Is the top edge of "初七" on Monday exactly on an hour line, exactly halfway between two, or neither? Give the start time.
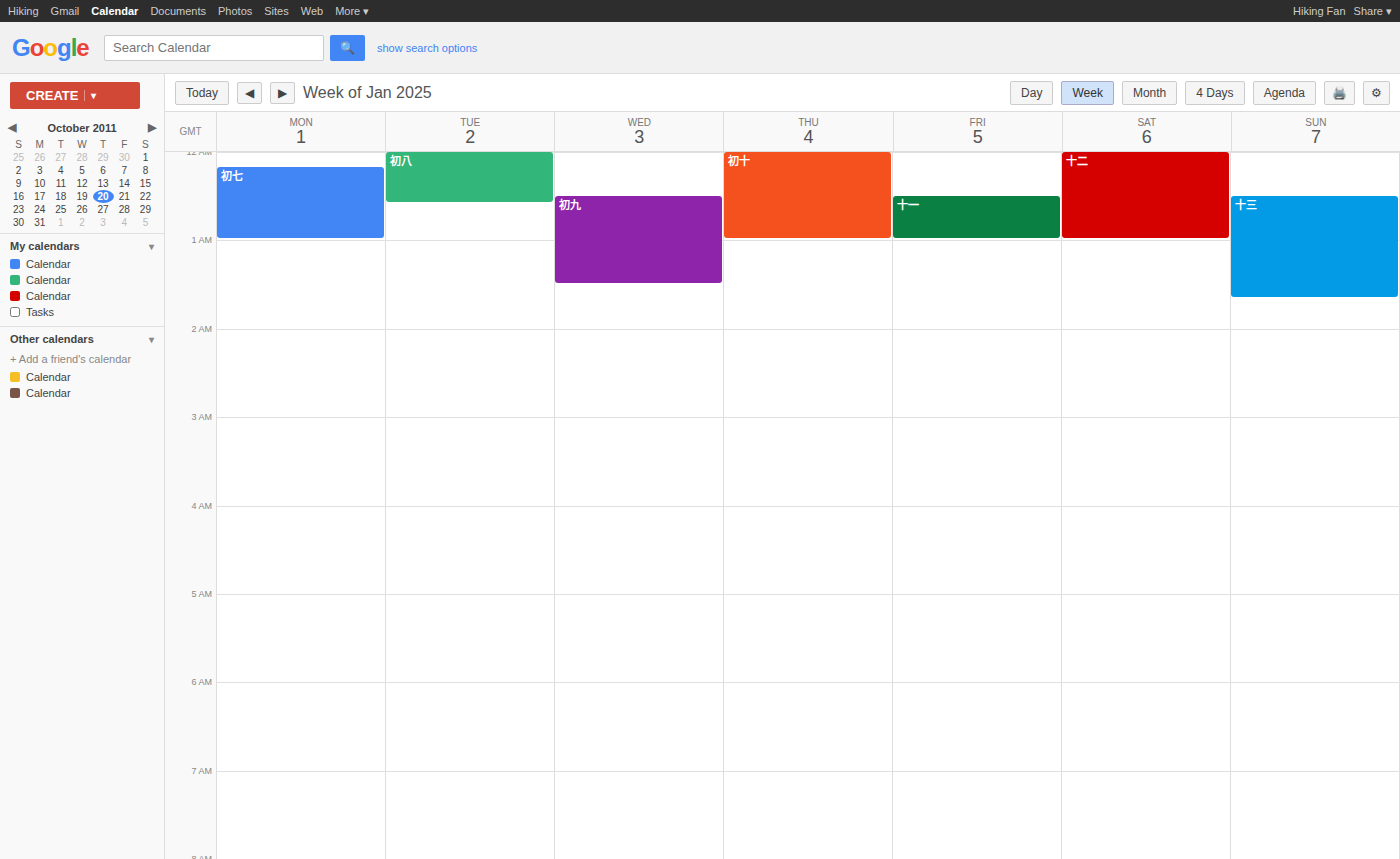
12:10 AM -- neither: 10 minutes below the 12 AM line and 50 minutes above the 1 AM line.